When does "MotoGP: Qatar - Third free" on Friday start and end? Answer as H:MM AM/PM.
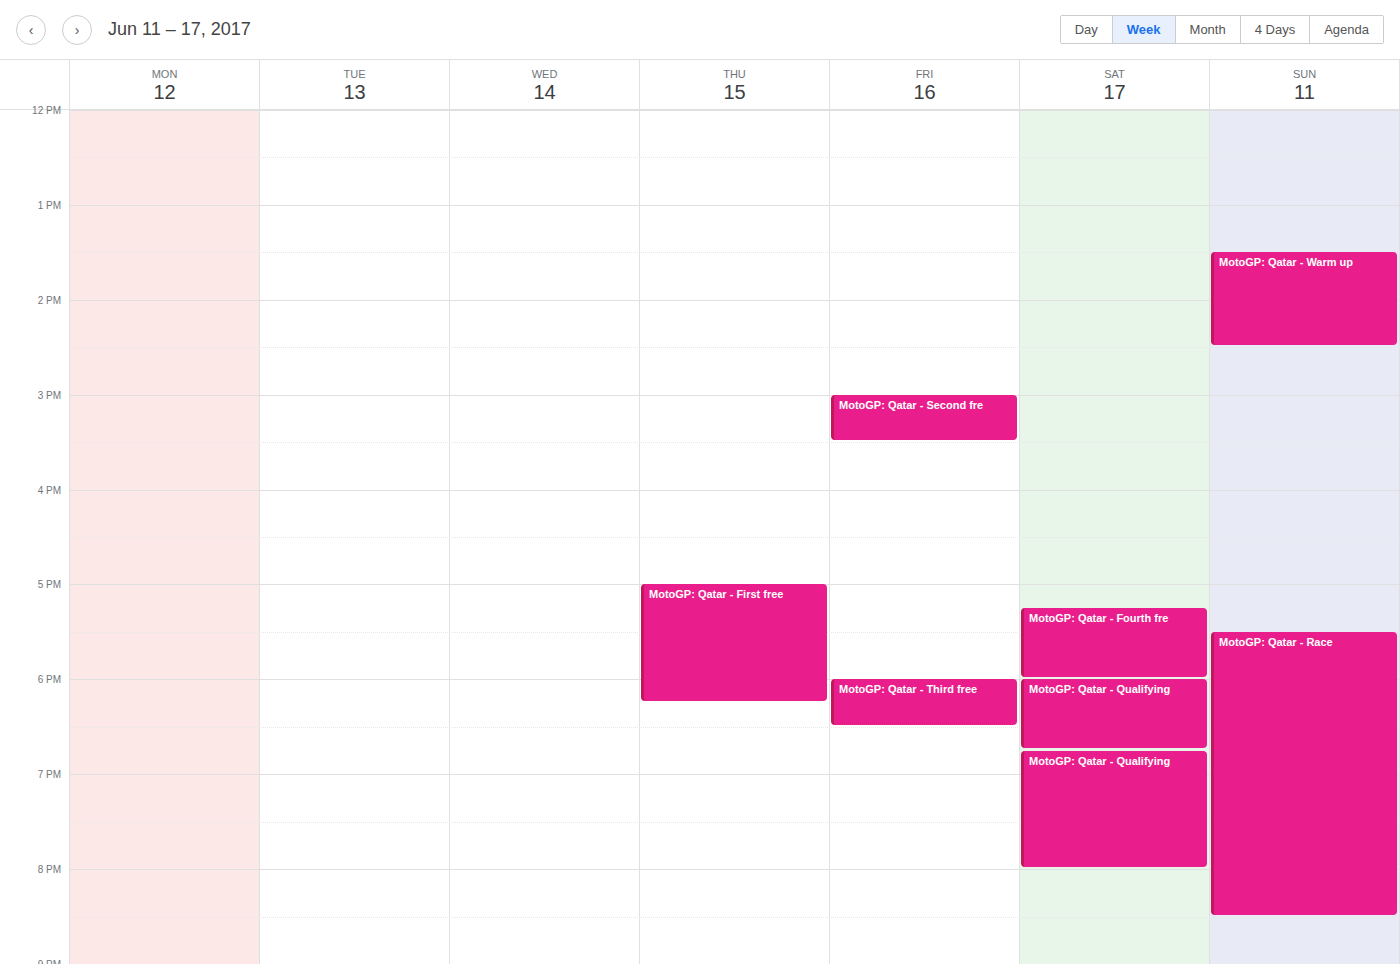
6:00 PM to 6:30 PM